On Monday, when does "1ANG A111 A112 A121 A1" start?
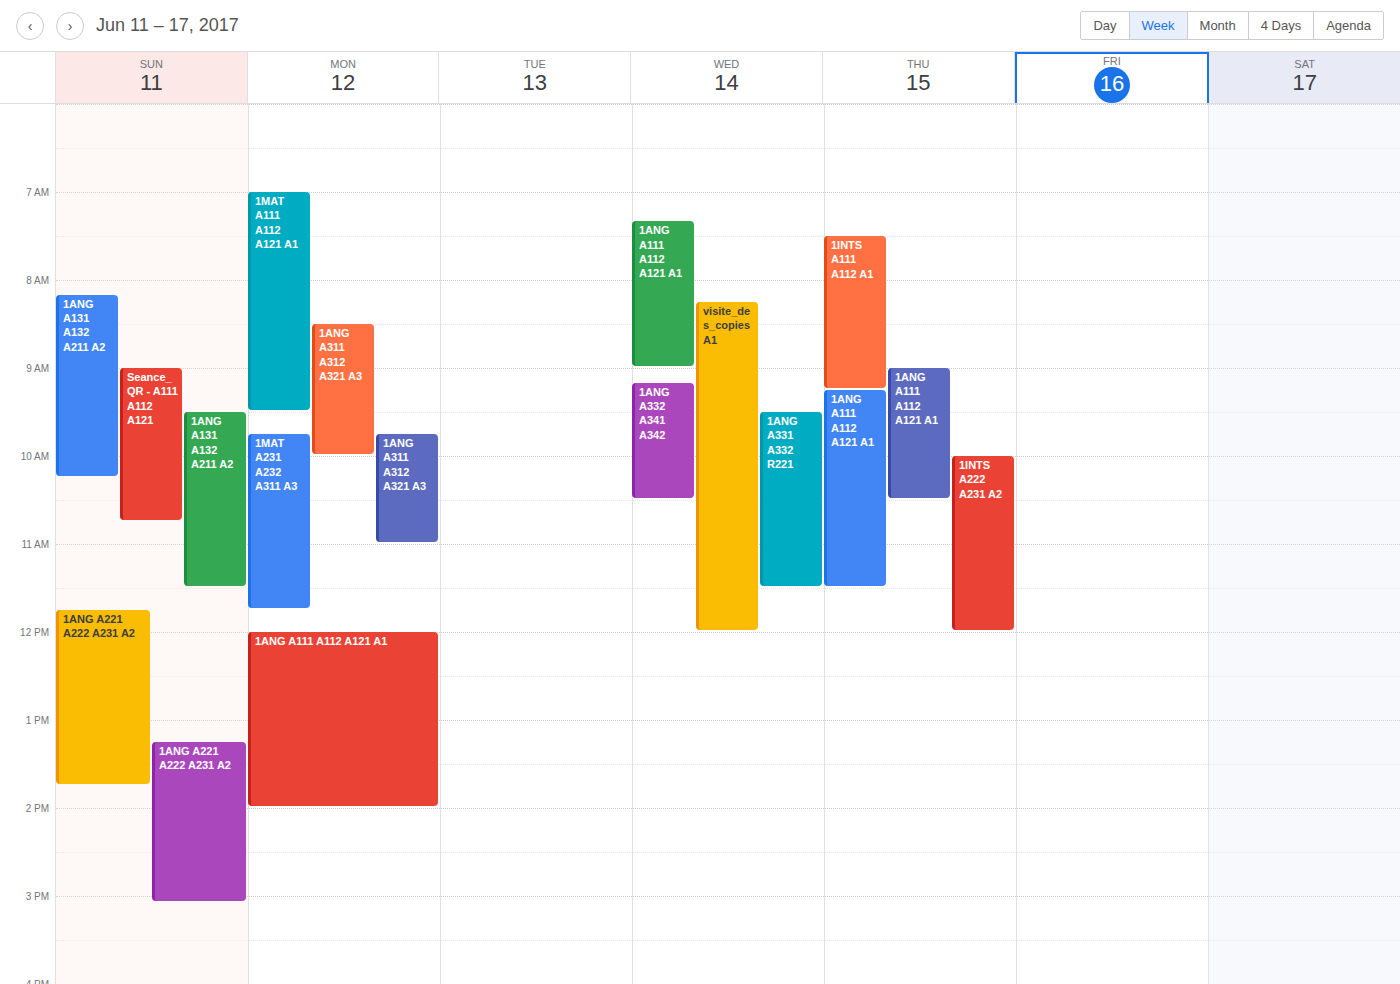
12:00 PM